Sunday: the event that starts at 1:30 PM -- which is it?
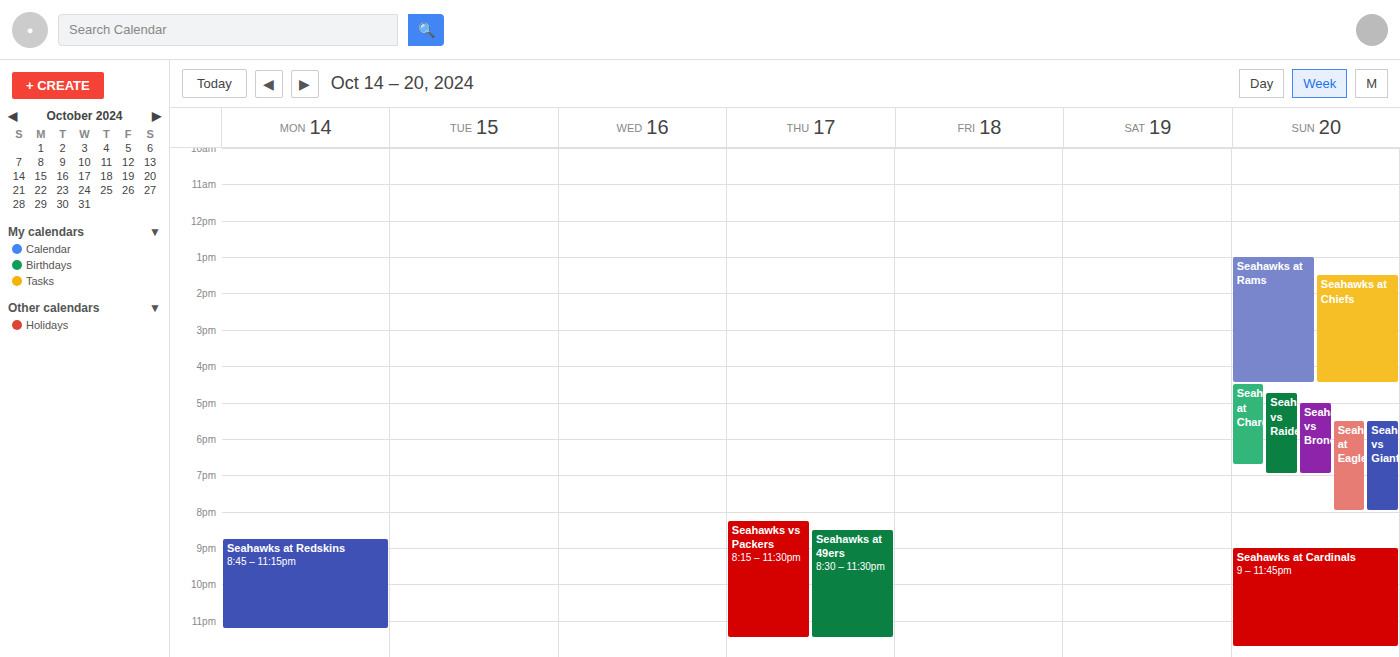
"Seahawks at Chiefs"